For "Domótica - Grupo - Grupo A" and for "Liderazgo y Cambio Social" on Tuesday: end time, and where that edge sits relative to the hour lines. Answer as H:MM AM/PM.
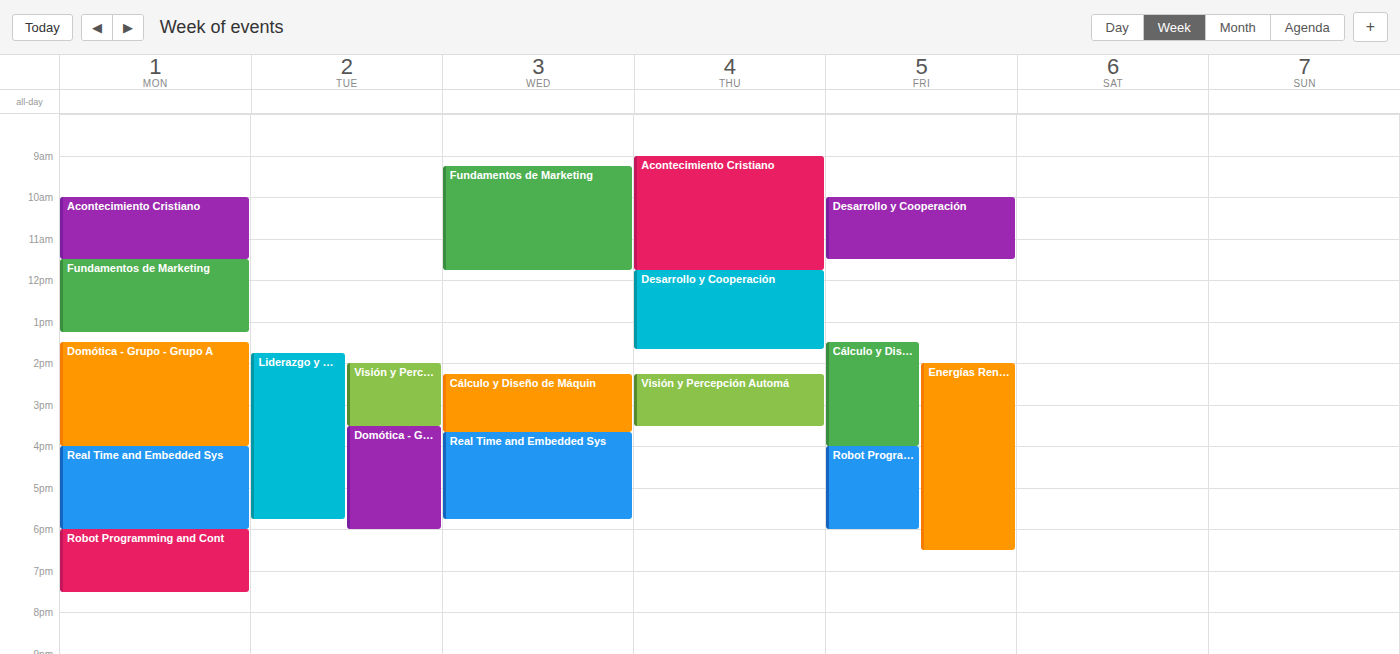
"Domótica - Grupo - Grupo A": 6:00 PM, exactly on the 6 PM line. "Liderazgo y Cambio Social": 5:45 PM, neither: three quarters of the way from the 5 PM line to the 6 PM line.